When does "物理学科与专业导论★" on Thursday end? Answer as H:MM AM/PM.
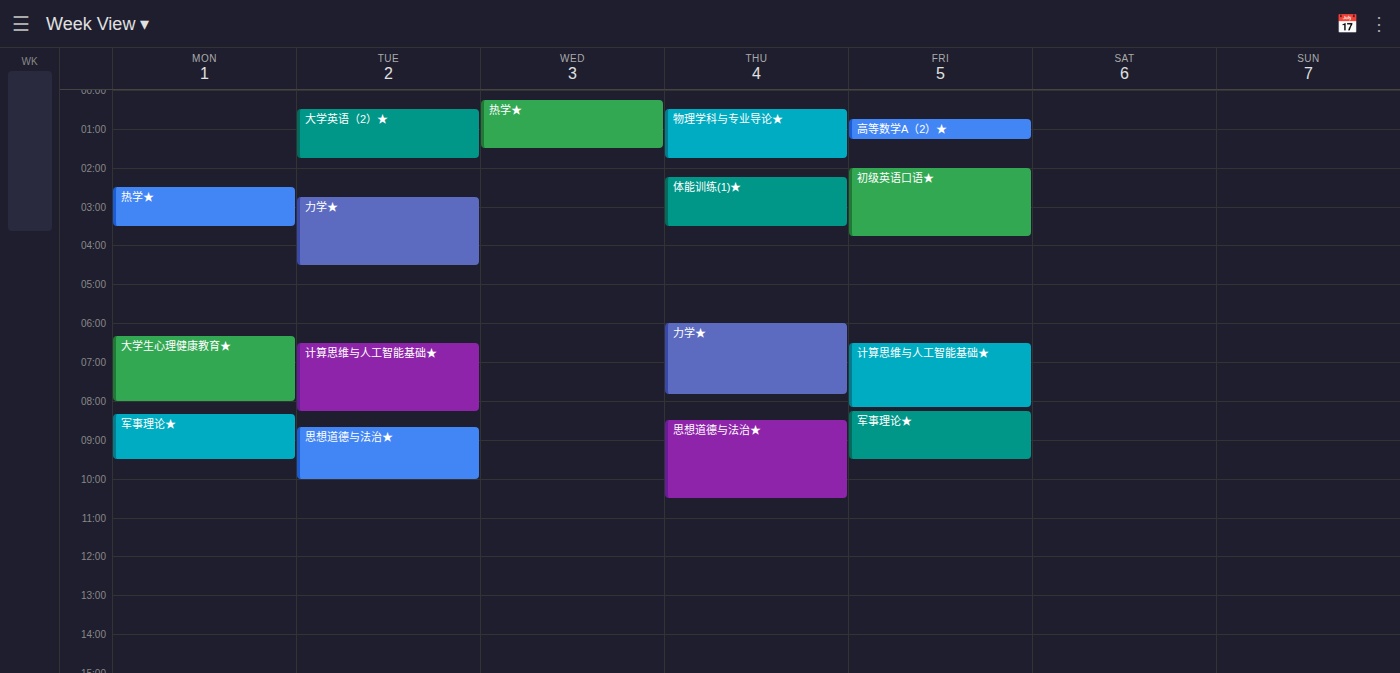
1:45 AM